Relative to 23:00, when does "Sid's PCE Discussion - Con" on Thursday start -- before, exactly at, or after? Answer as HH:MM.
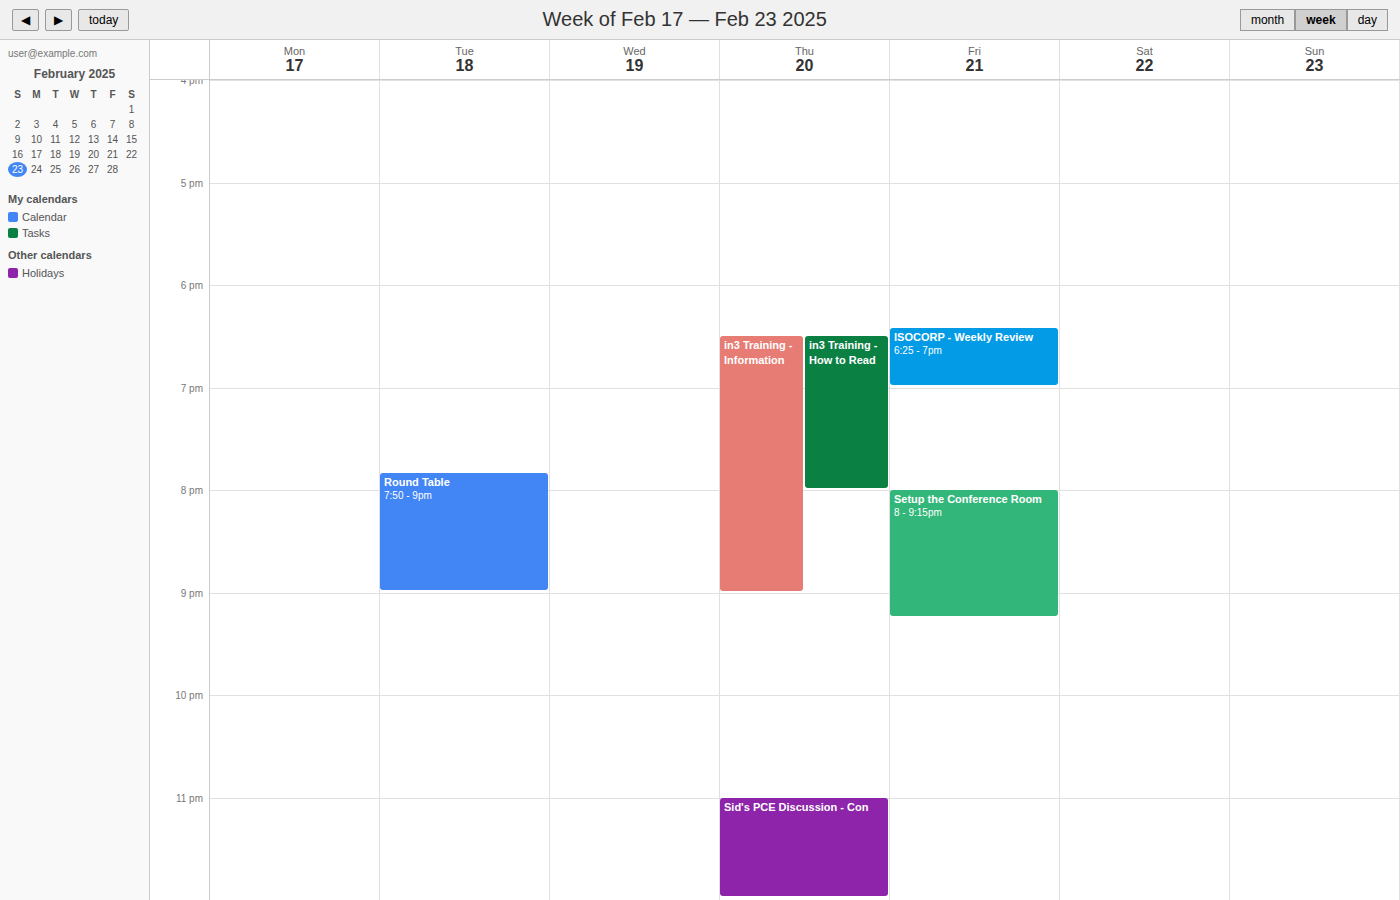
23:00 -- exactly at 23:00, on the 23:00 line.